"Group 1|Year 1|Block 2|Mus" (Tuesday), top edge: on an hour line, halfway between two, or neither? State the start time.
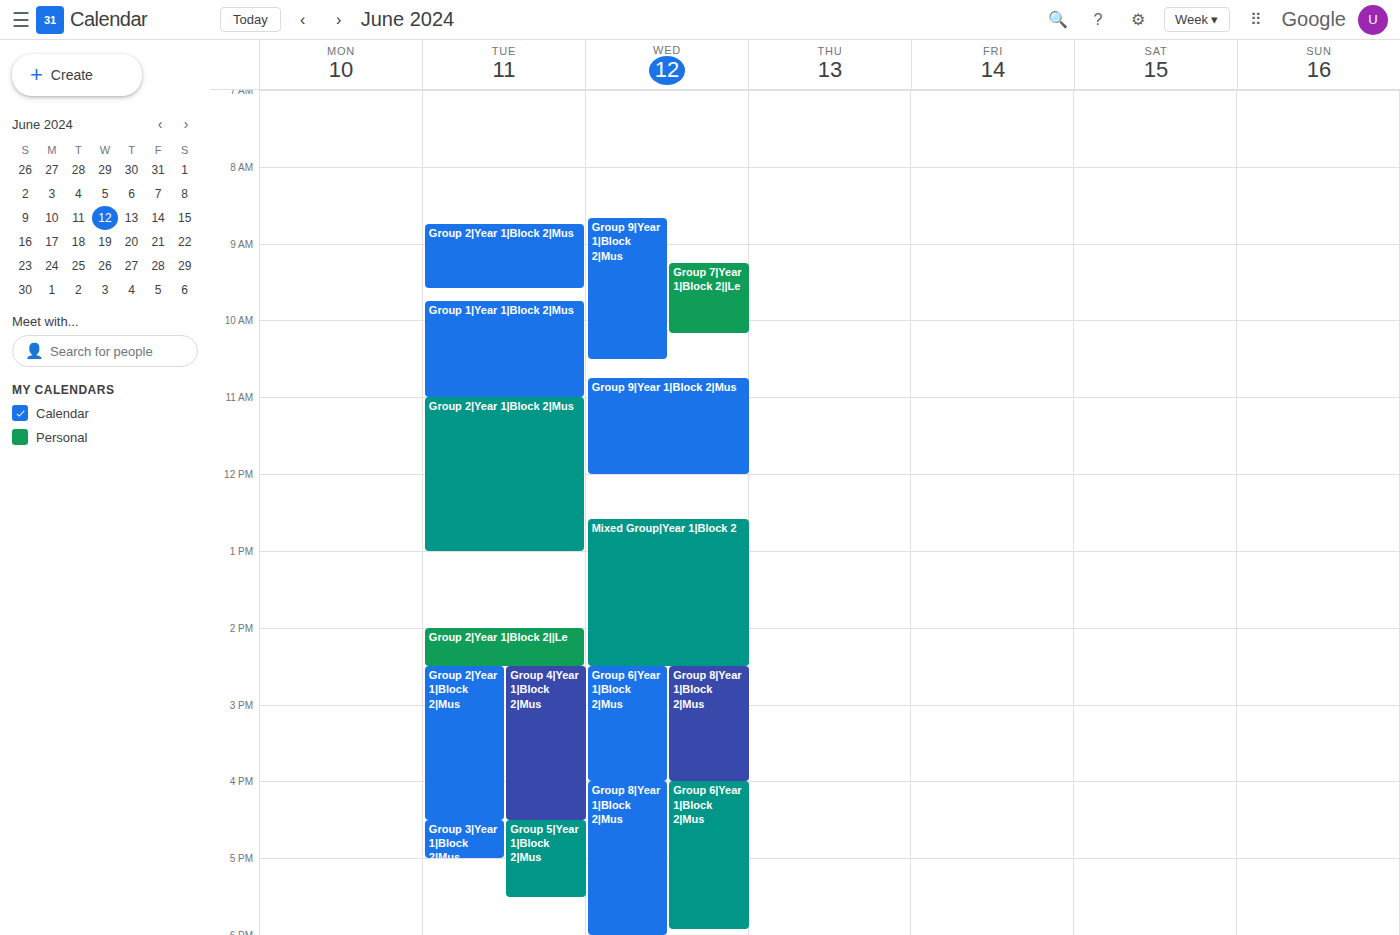
9:45 AM -- neither: three quarters of the way from the 9 AM line to the 10 AM line.